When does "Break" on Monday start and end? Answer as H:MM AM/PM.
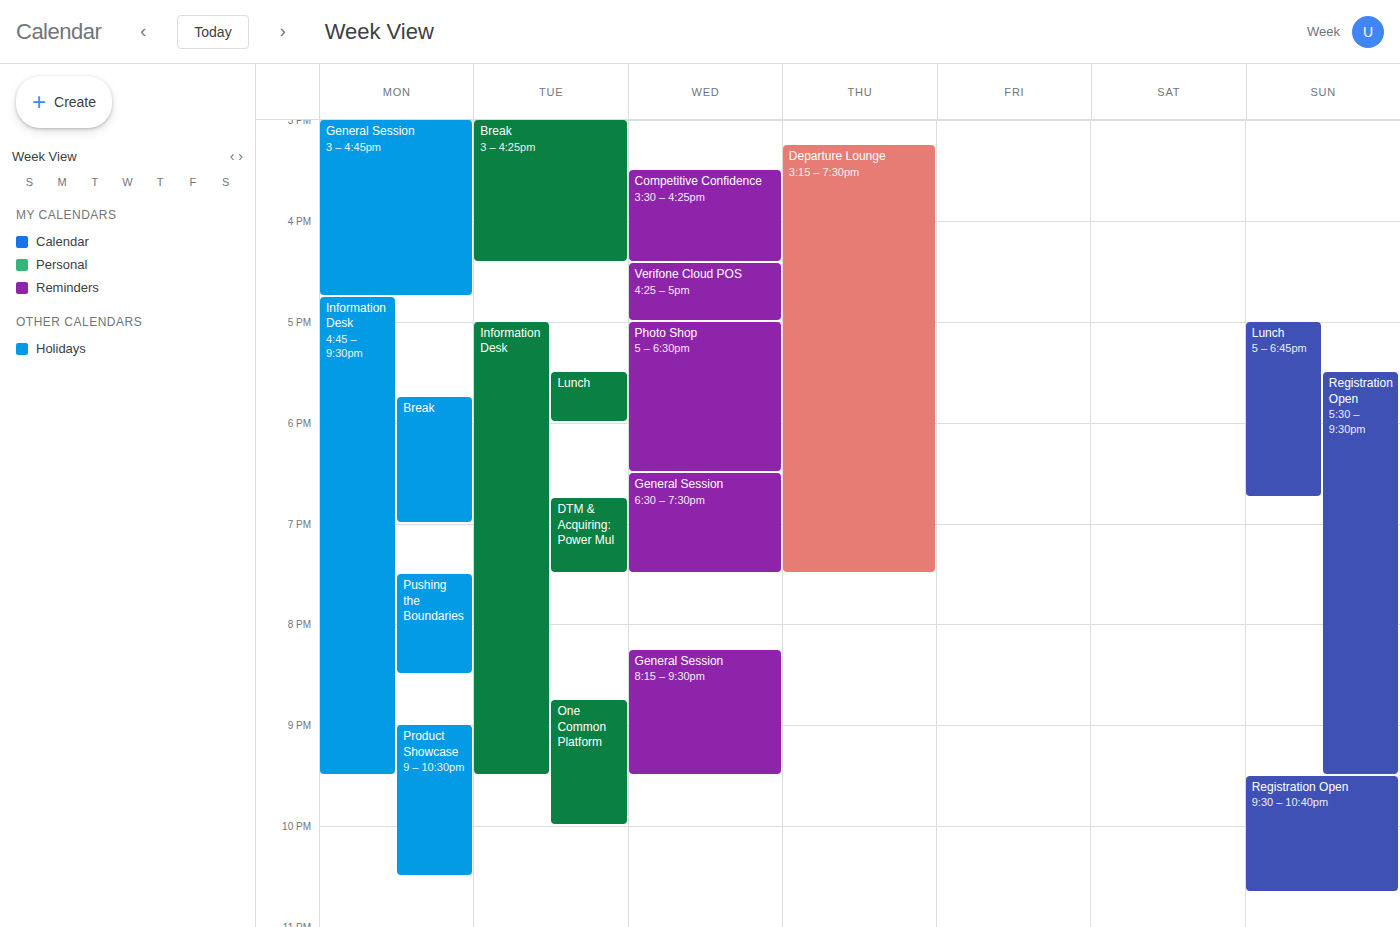
5:45 PM to 7:00 PM